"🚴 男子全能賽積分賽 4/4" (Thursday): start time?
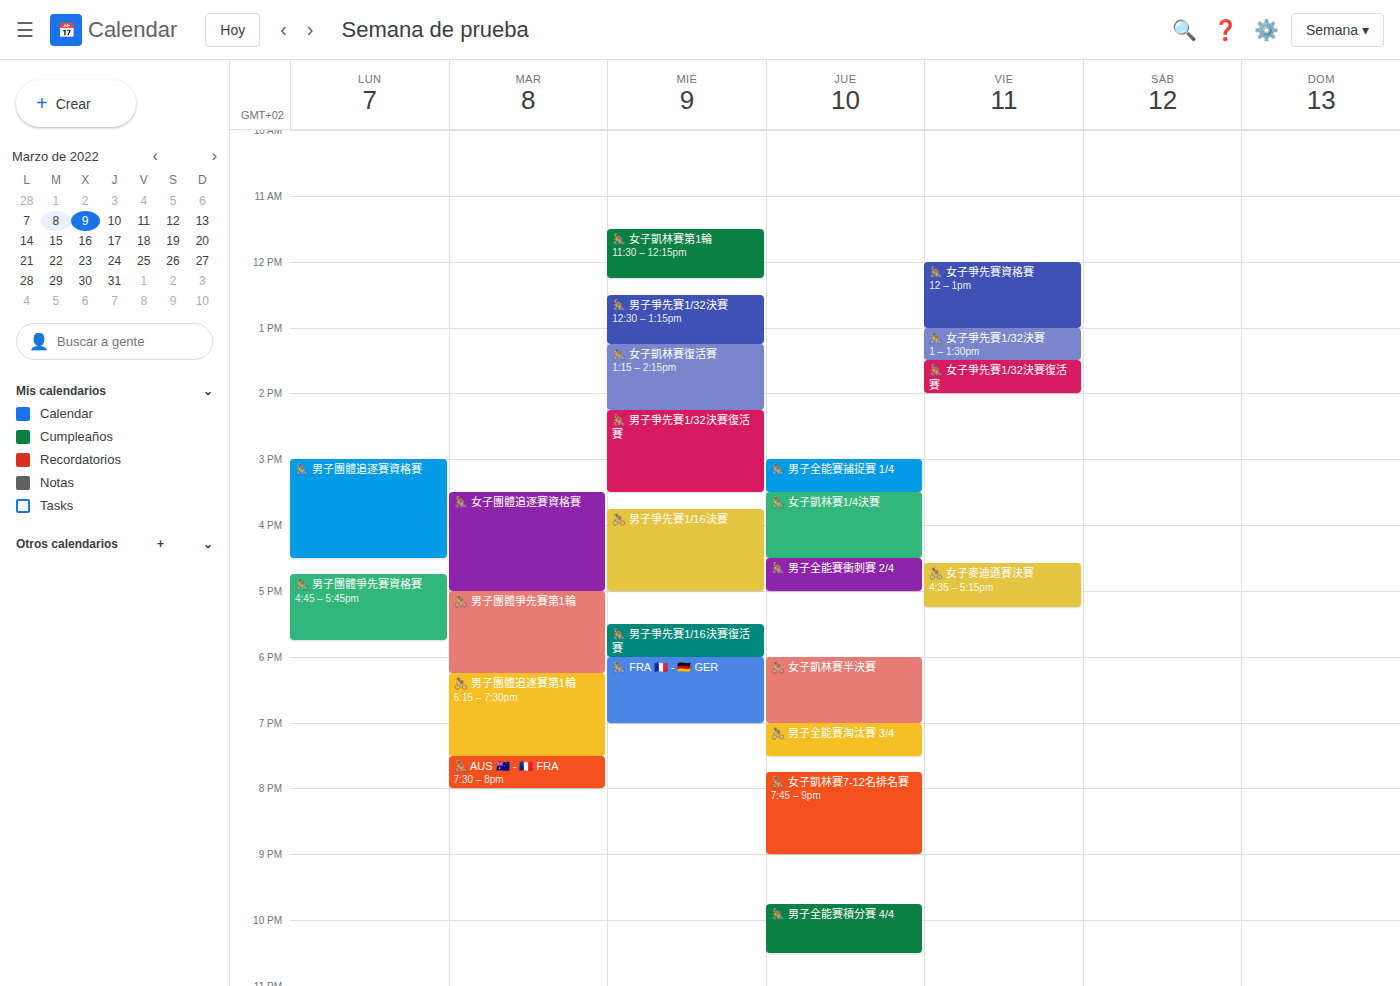
9:45 PM